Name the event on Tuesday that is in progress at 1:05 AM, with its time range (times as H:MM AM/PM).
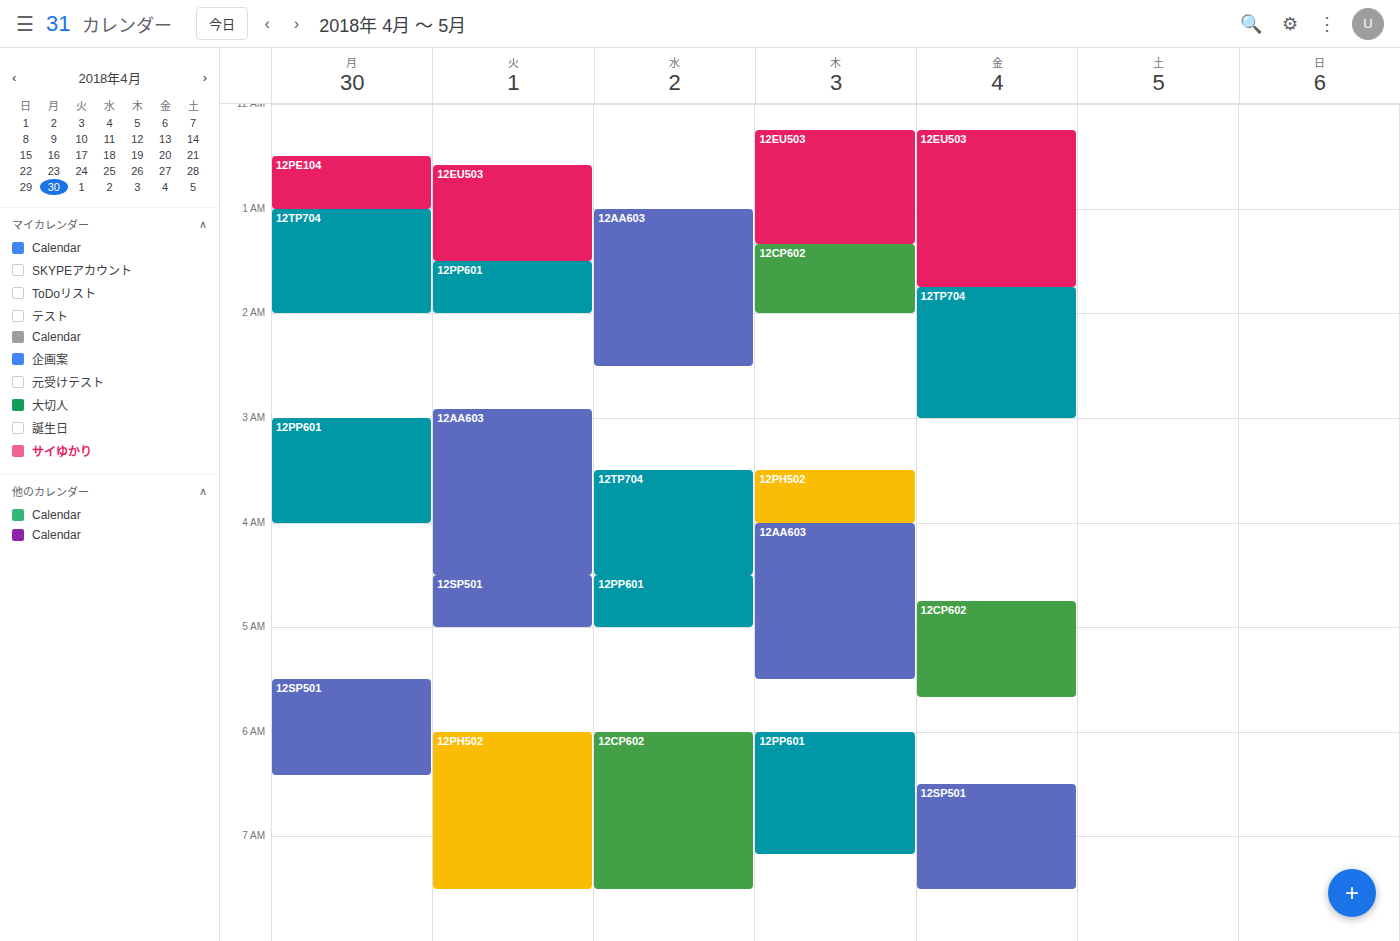
"12EU503", 12:35 AM to 1:30 AM